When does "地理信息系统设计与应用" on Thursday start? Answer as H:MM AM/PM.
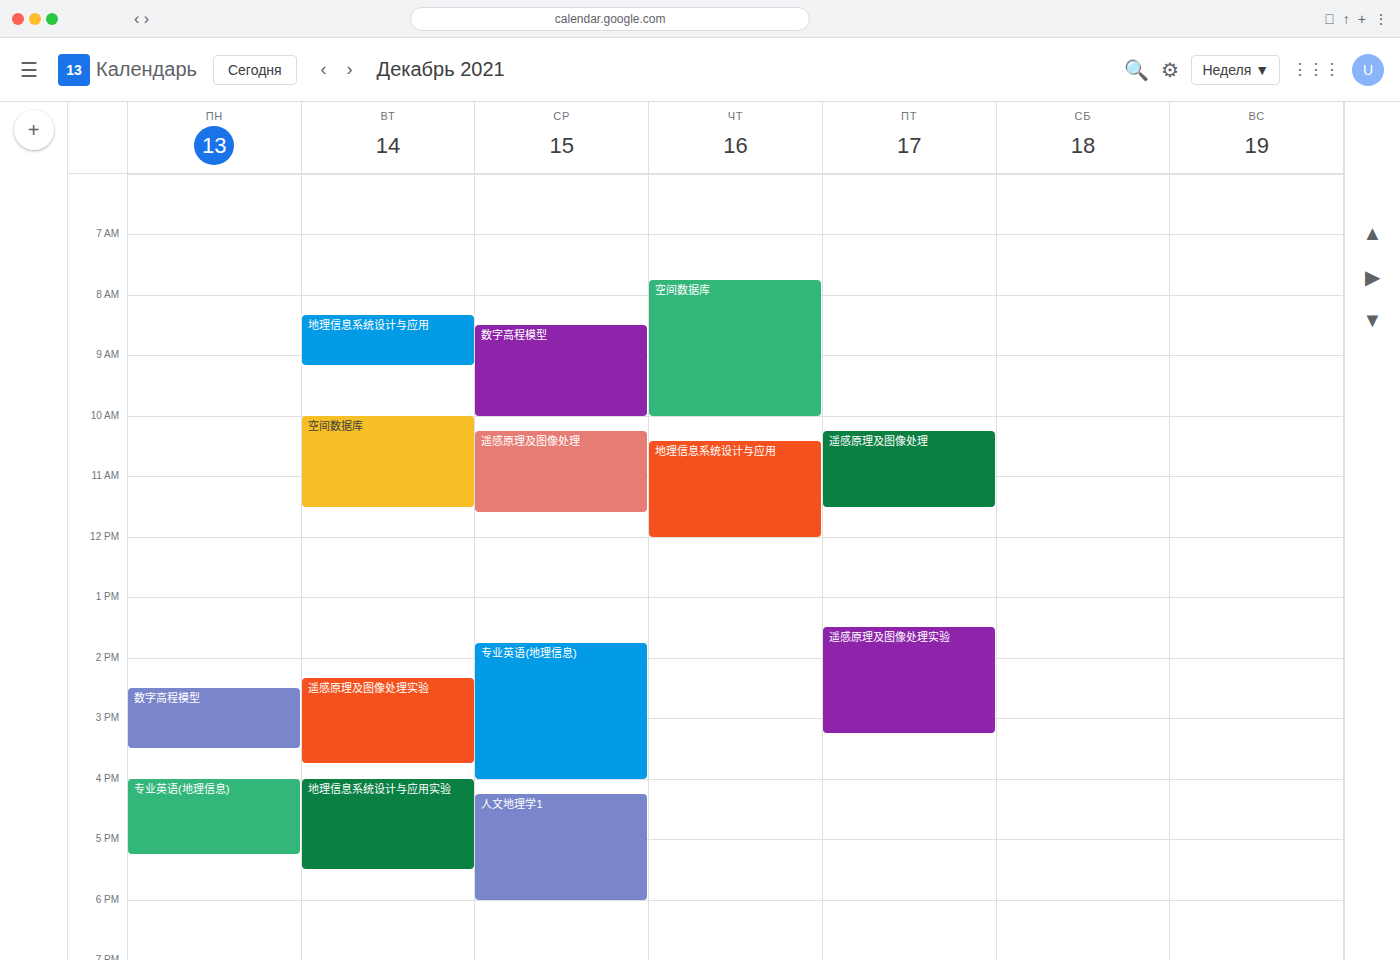
10:25 AM